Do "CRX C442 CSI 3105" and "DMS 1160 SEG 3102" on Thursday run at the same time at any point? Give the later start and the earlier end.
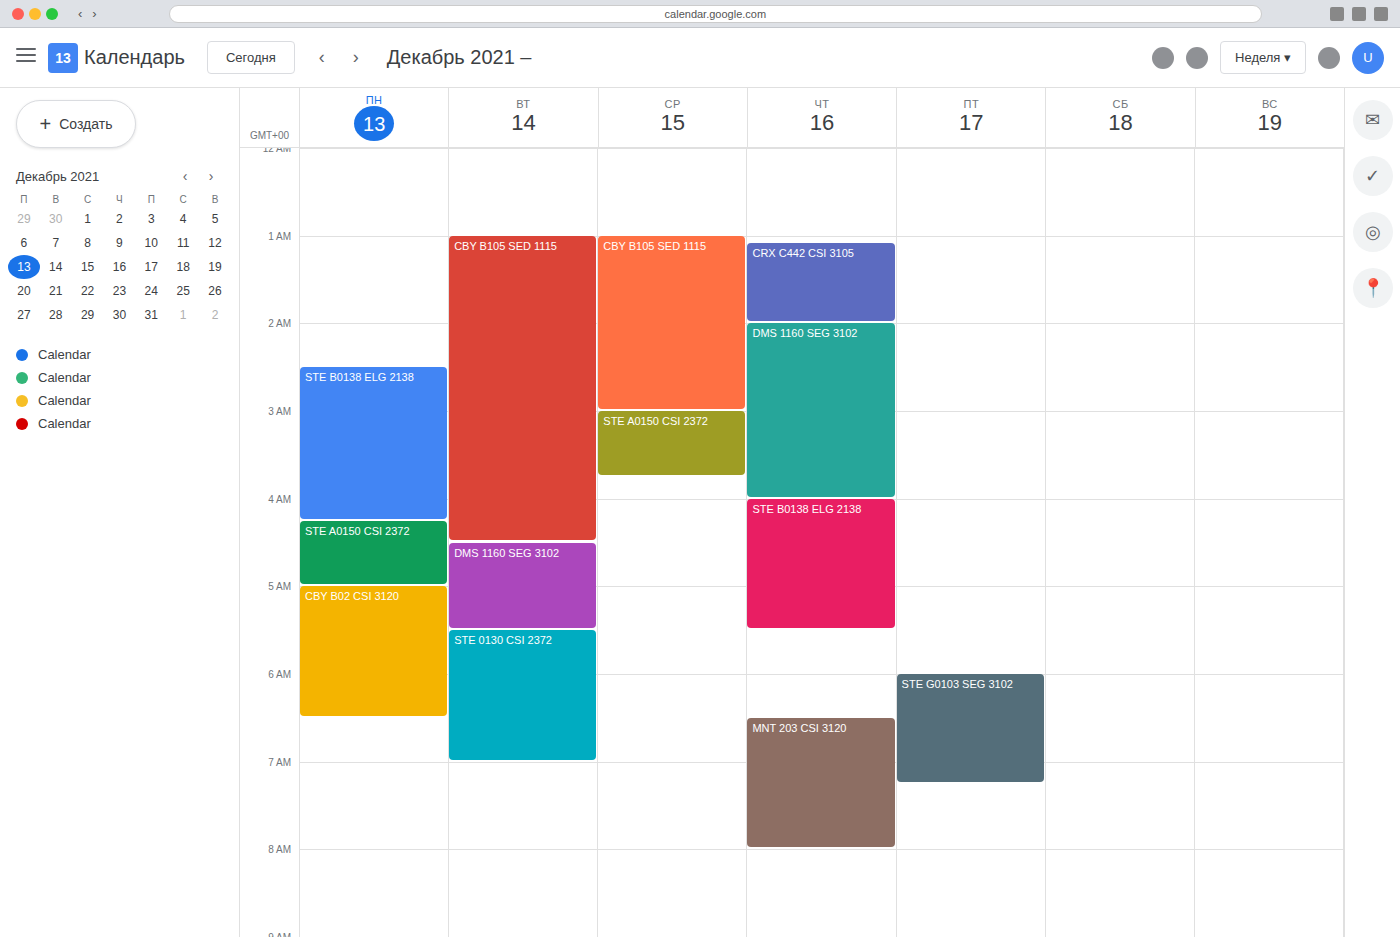
"CRX C442 CSI 3105" ends at 2:00 AM, exactly when "DMS 1160 SEG 3102" starts -- they touch but do not overlap.